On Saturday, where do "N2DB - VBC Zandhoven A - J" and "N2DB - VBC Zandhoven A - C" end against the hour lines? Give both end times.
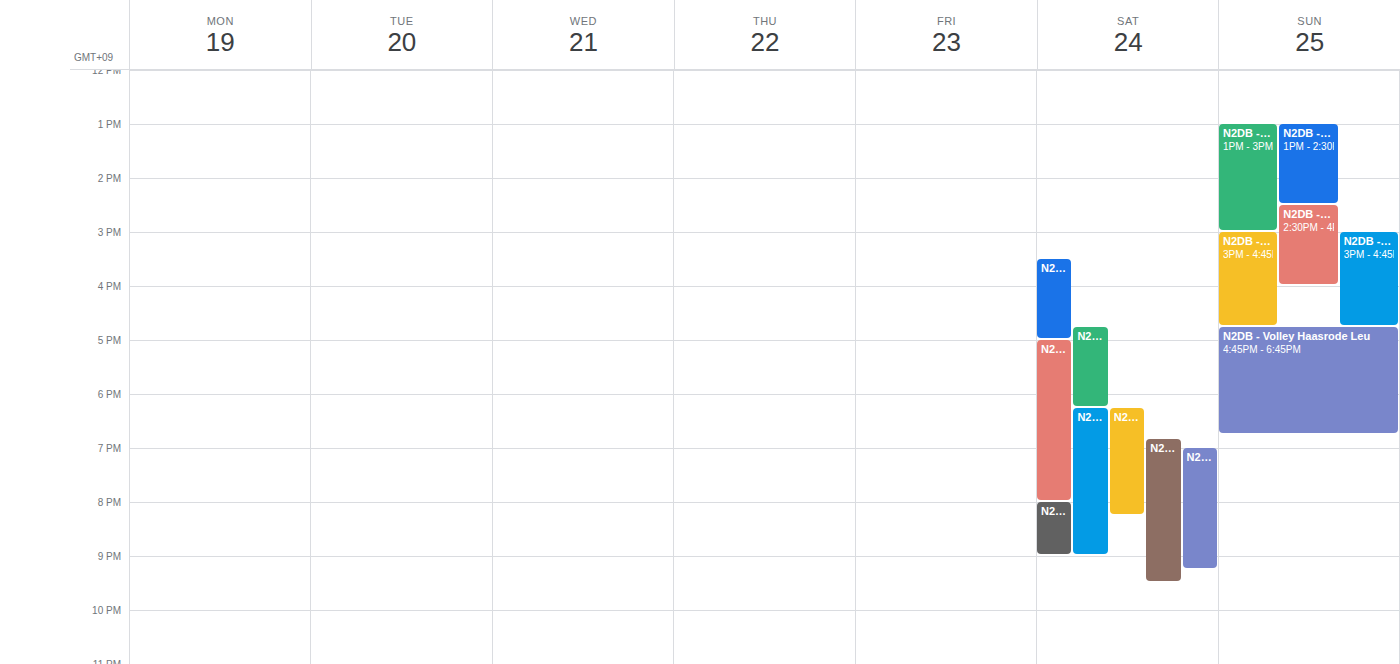
"N2DB - VBC Zandhoven A - J": 8:15 PM, neither: a quarter of the way from the 8 PM line to the 9 PM line. "N2DB - VBC Zandhoven A - C": 9:00 PM, exactly on the 9 PM line.